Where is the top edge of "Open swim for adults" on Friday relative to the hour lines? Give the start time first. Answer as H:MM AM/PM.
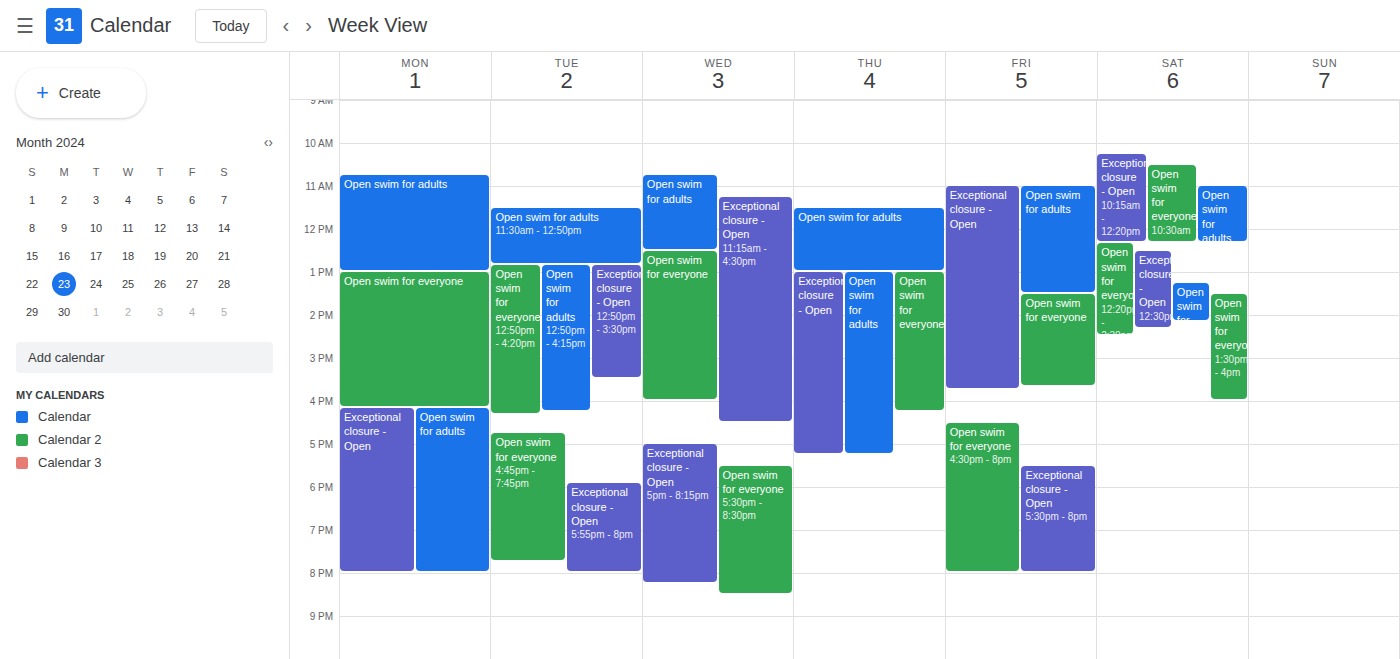
11:00 AM -- exactly on the 11 AM line.